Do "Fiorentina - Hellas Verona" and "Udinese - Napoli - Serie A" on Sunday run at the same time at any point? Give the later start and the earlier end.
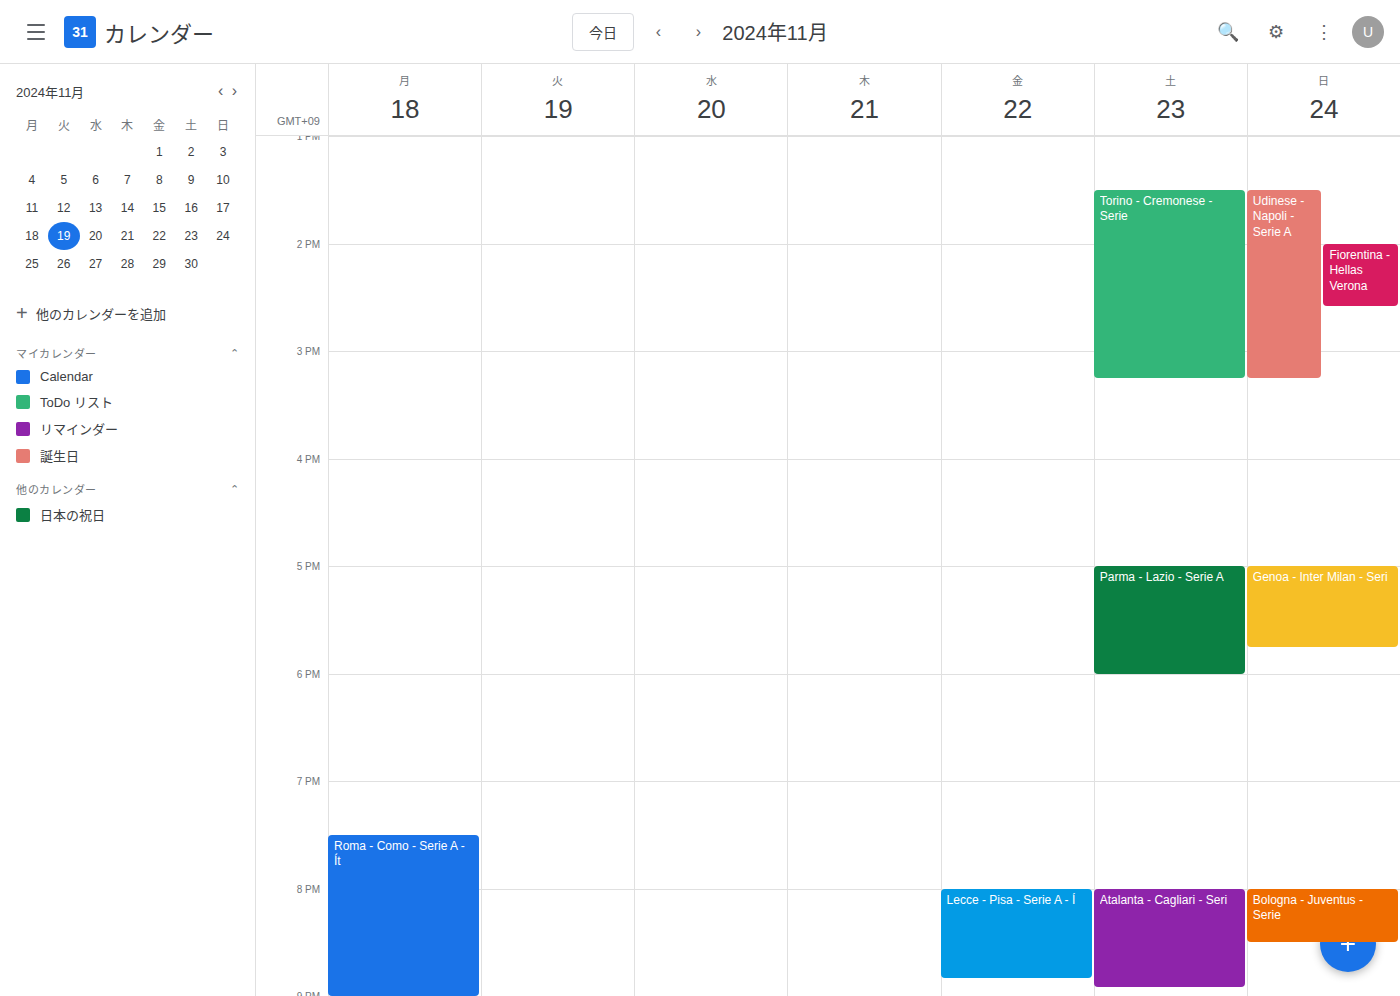
"Fiorentina - Hellas Verona" runs 2:00 PM to 2:35 PM, inside "Udinese - Napoli - Serie A" -- they overlap.